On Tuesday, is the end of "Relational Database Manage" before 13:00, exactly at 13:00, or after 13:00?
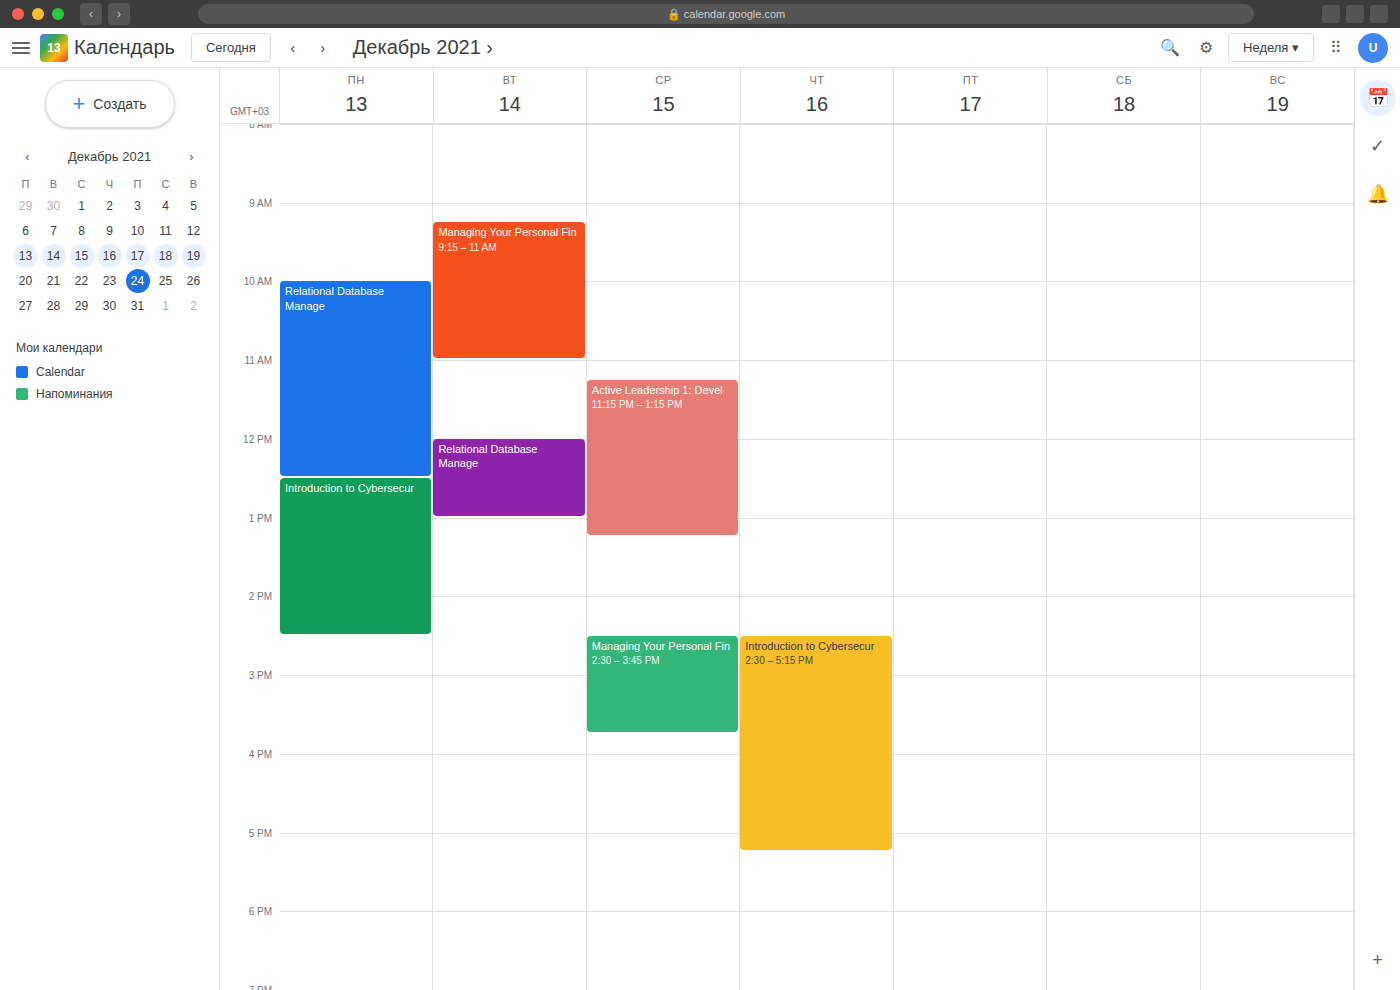
13:00 -- exactly at 13:00, on the 13:00 line.